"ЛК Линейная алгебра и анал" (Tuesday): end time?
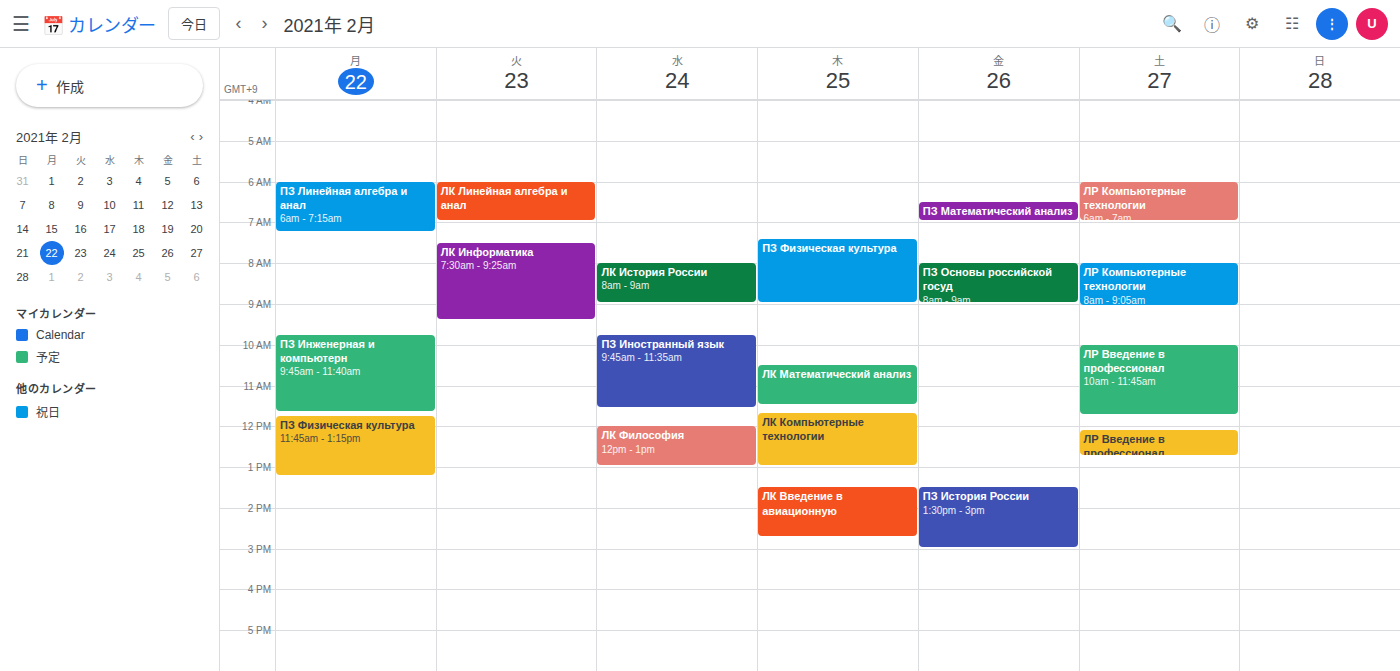
7:00 AM